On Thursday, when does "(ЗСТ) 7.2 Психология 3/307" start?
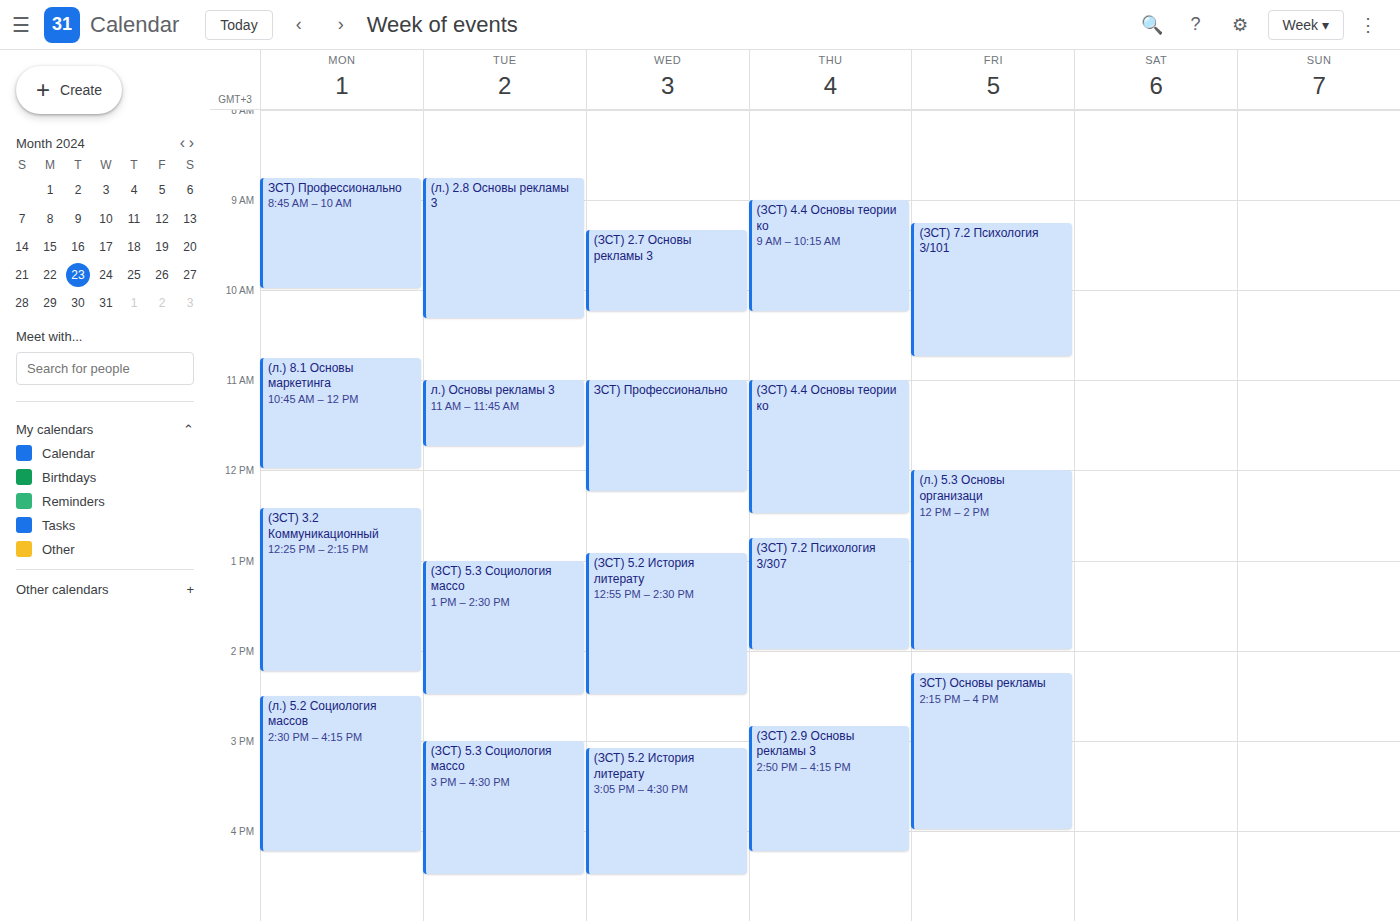
12:45 PM